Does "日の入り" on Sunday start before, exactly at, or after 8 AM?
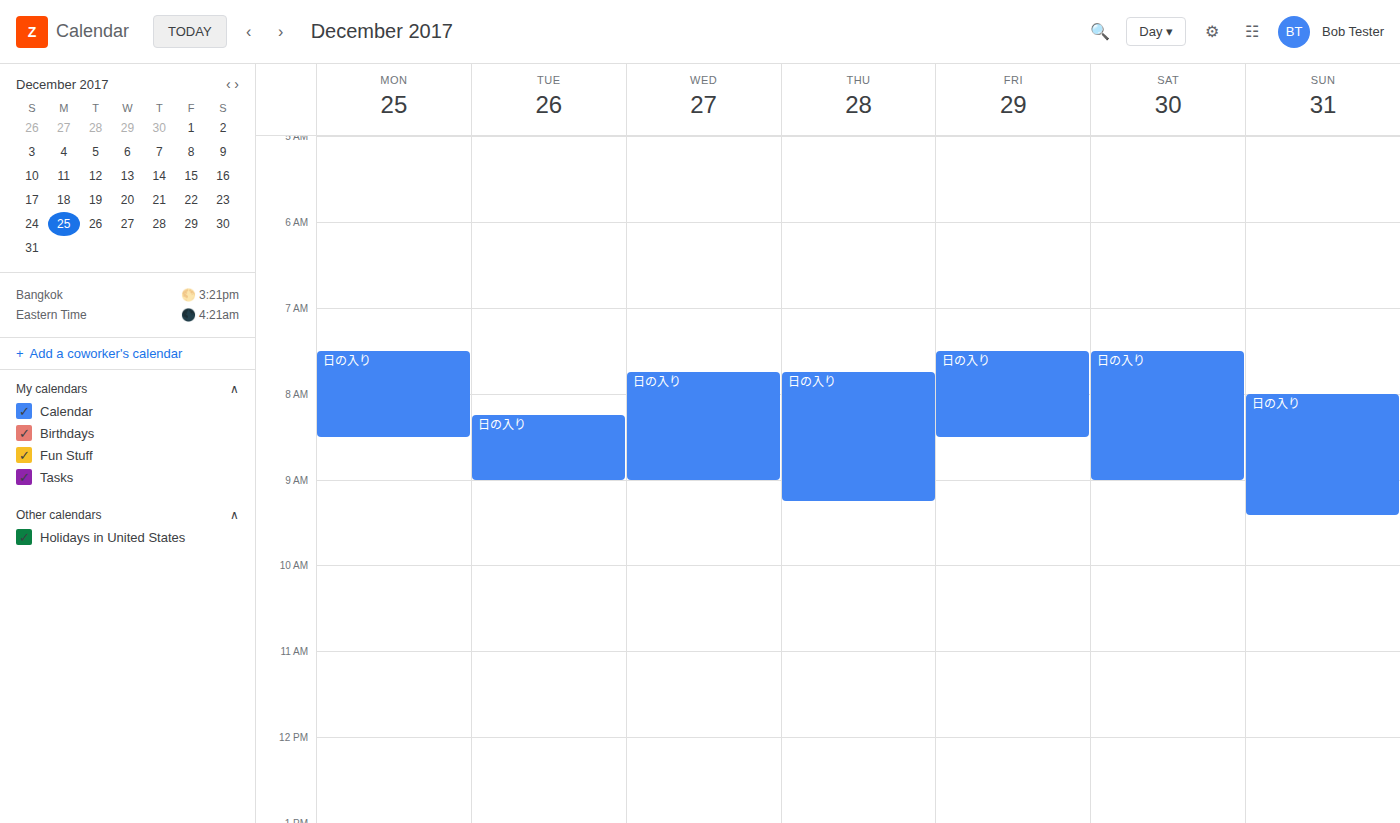
8:00 AM -- exactly at 8 AM, on the 8 AM line.